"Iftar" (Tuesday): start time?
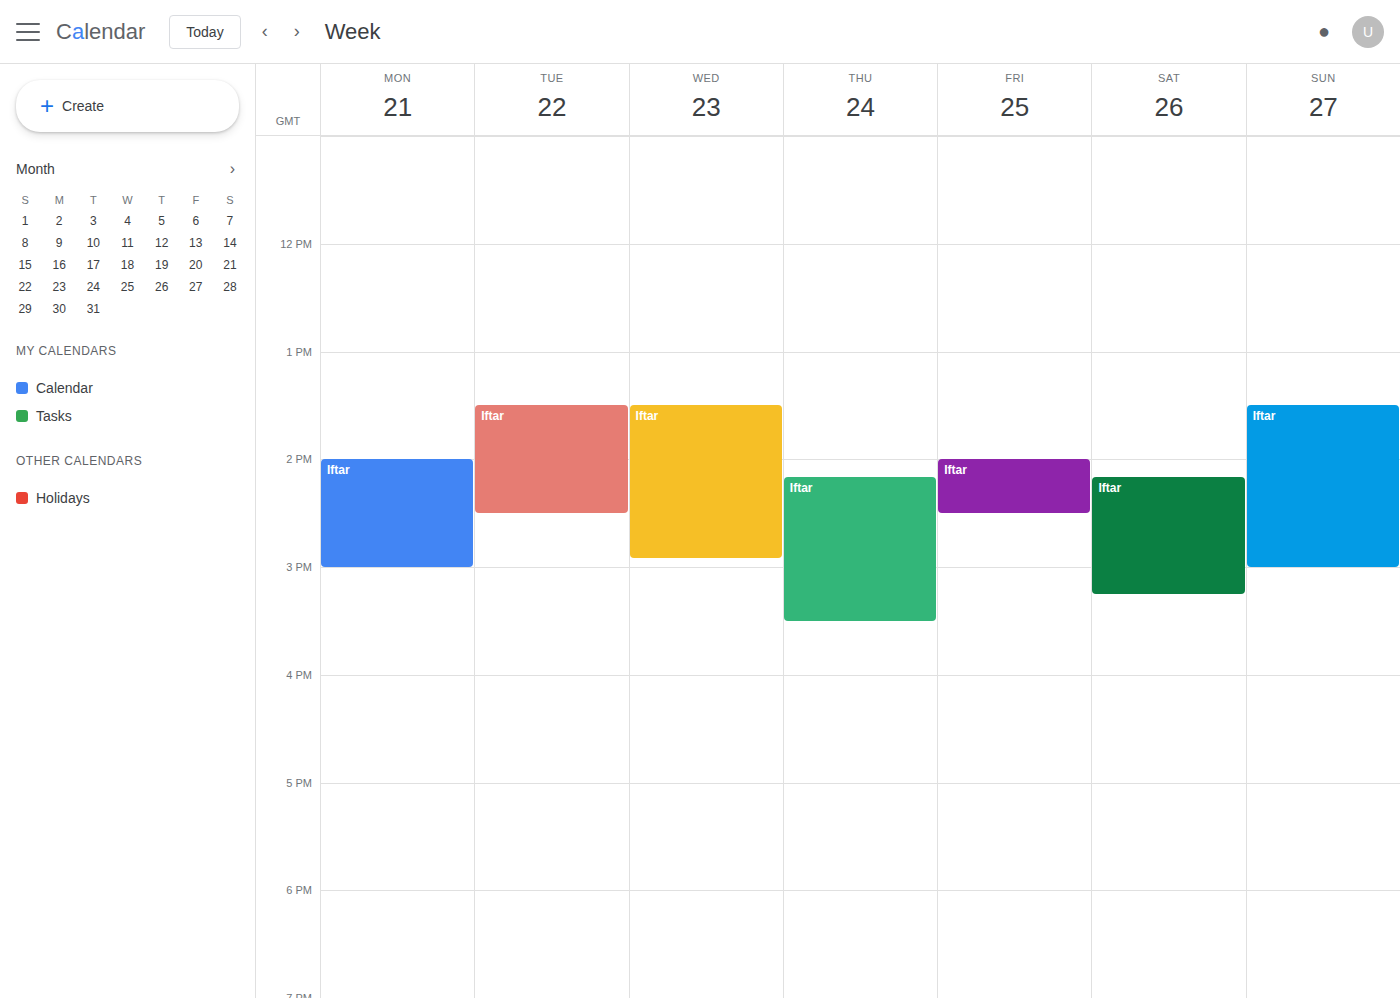
1:30 PM